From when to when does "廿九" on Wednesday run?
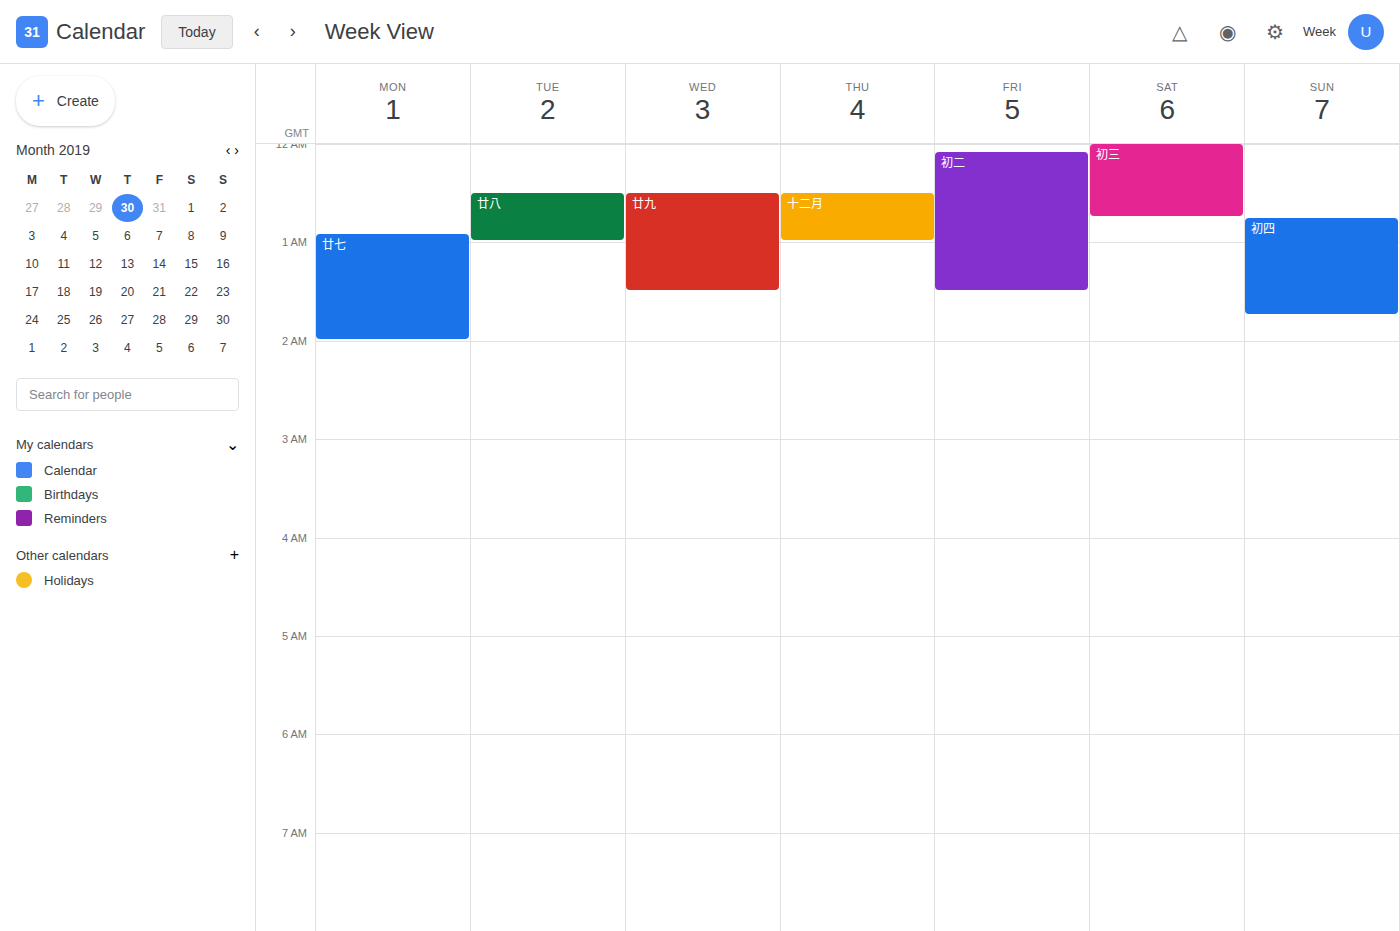
00:30 to 01:30